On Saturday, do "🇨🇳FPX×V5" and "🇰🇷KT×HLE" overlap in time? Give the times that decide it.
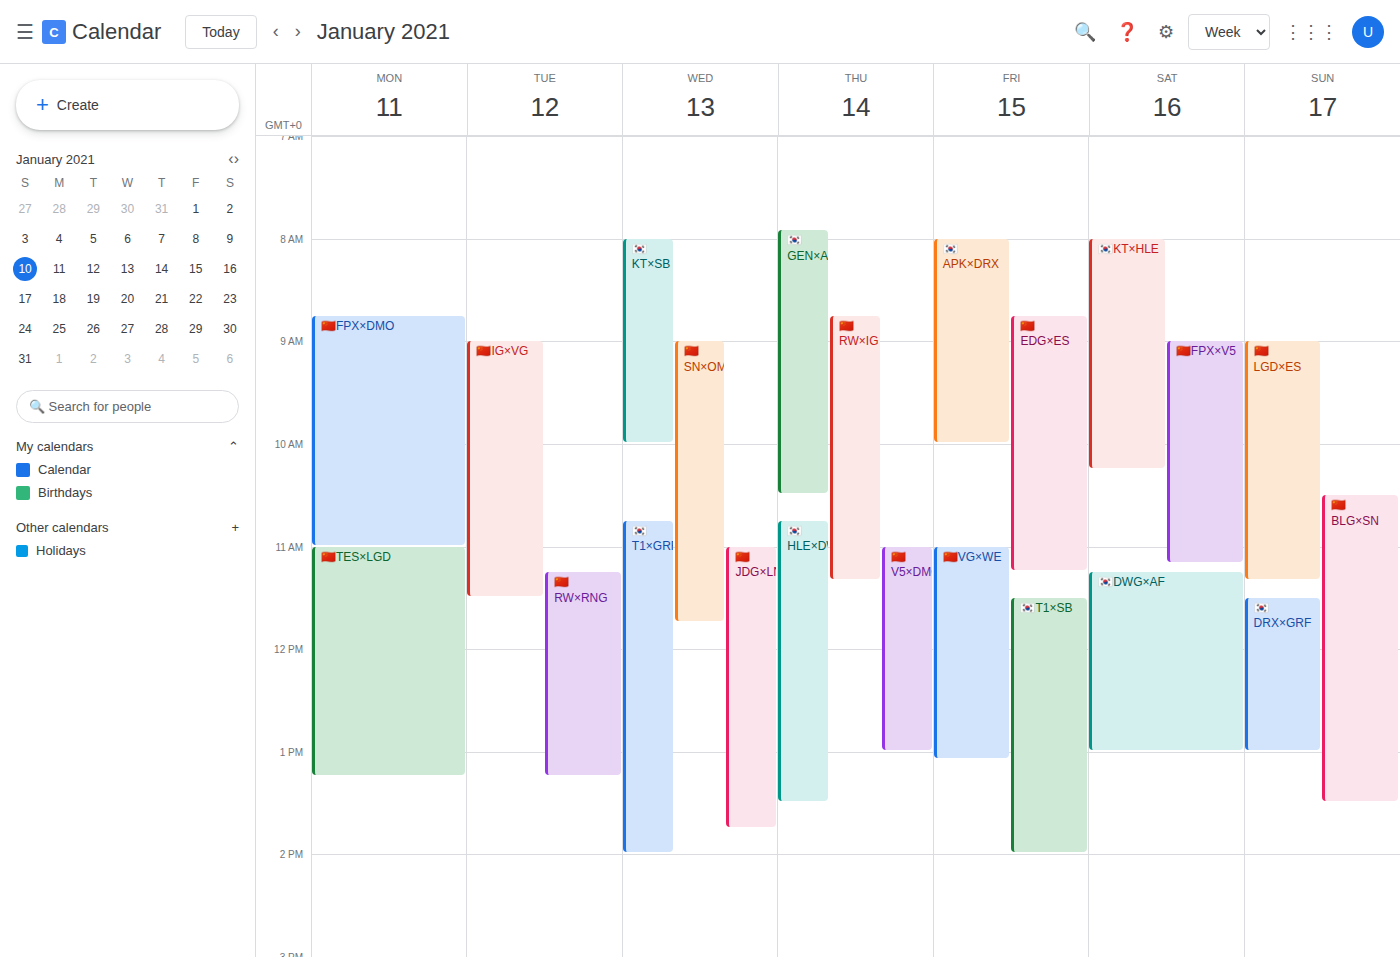
"🇨🇳FPX×V5" starts at 9:00 AM, before "🇰🇷KT×HLE" ends at 10:15 AM -- they overlap.